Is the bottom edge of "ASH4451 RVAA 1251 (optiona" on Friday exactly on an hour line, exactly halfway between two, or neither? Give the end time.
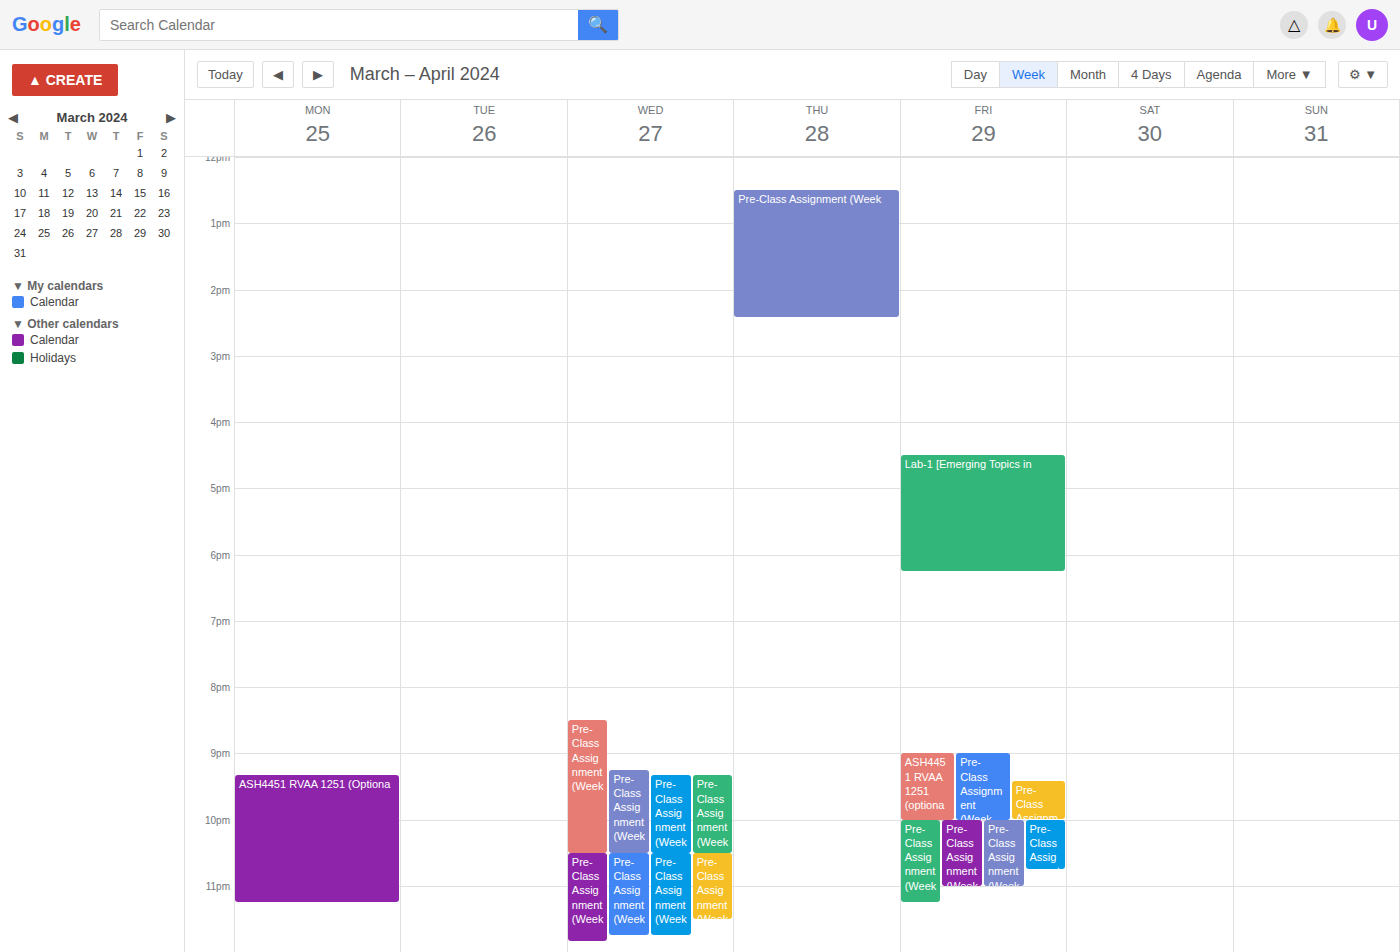
10:00 PM -- exactly on the 10 PM line.